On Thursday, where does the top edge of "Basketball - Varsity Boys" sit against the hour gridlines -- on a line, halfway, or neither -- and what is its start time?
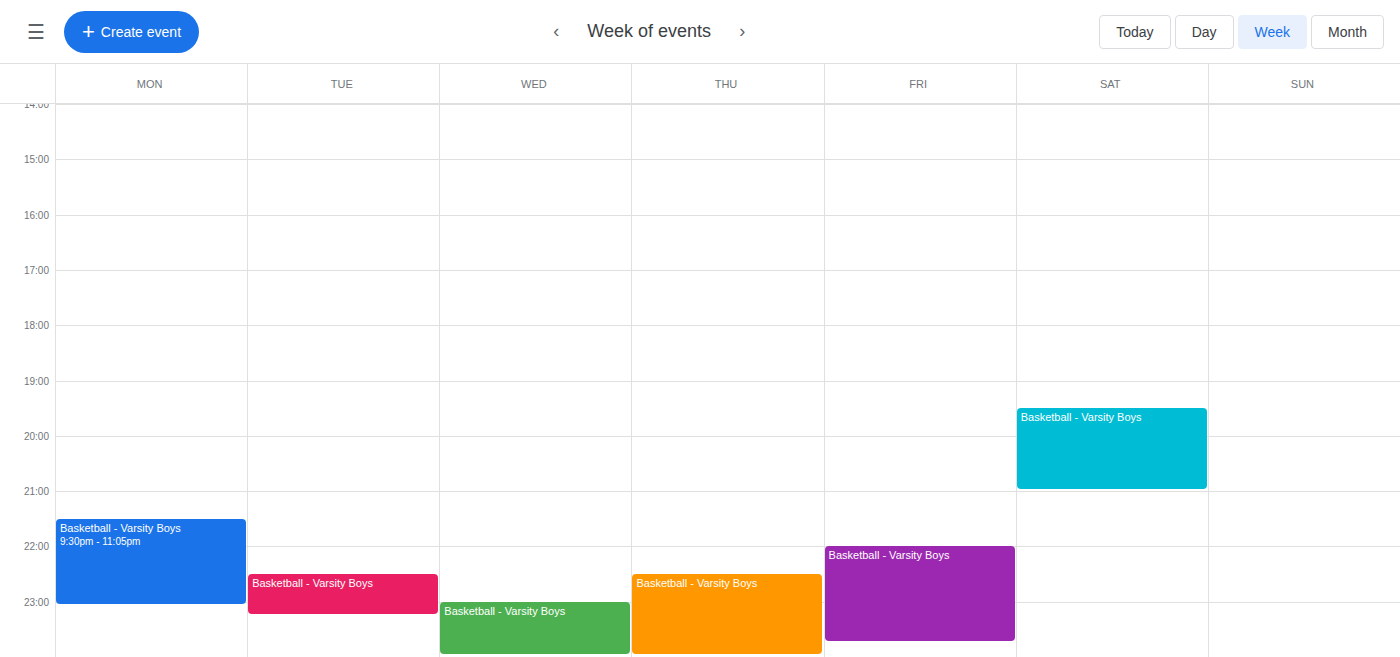
10:30 PM -- halfway between the 10 PM and 11 PM lines.